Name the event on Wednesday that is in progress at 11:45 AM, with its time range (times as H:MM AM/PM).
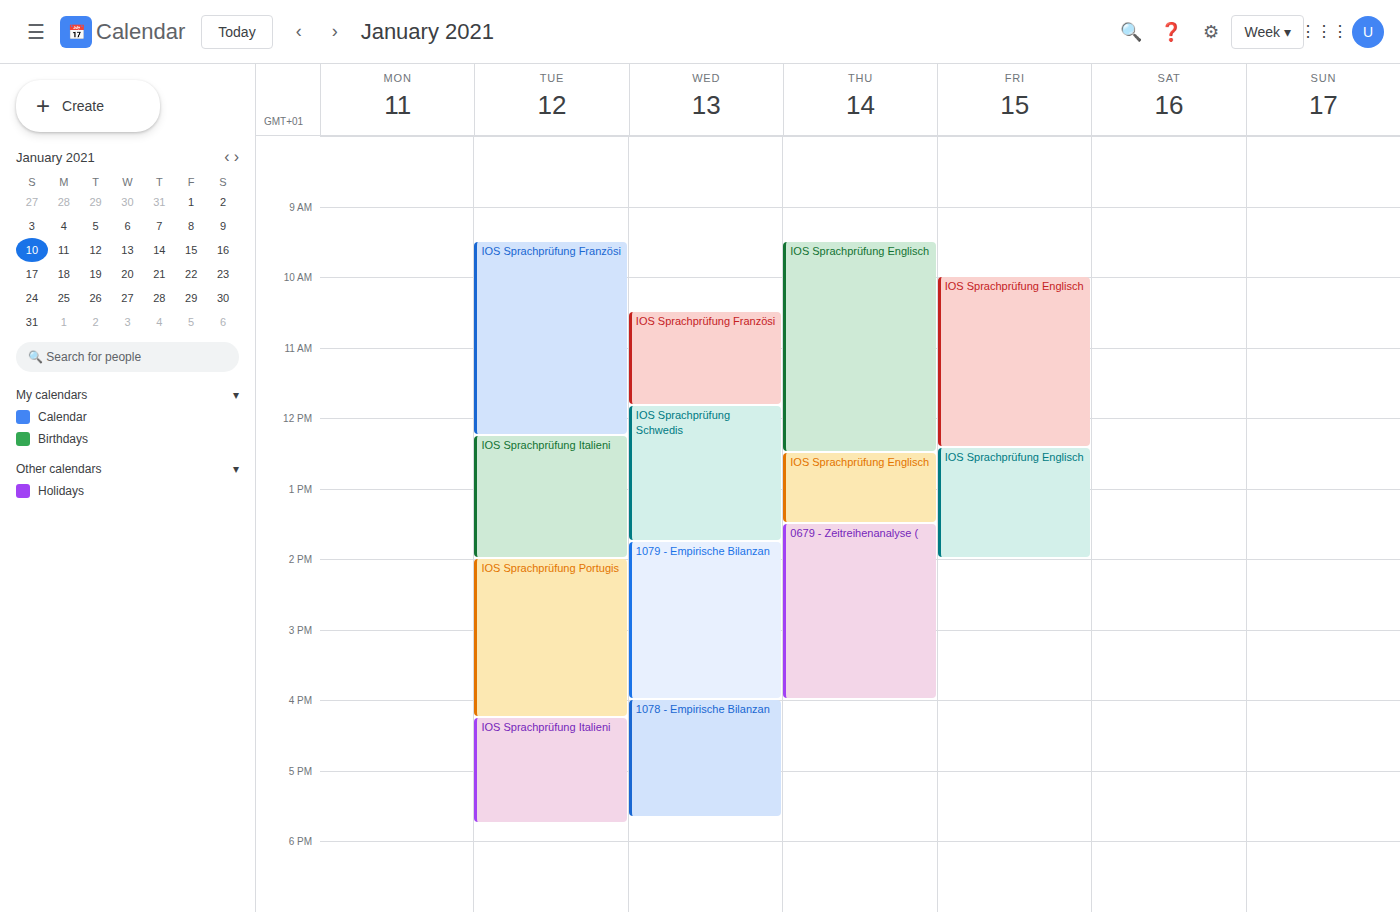
"IOS Sprachprüfung Französi", 10:30 AM to 11:50 AM